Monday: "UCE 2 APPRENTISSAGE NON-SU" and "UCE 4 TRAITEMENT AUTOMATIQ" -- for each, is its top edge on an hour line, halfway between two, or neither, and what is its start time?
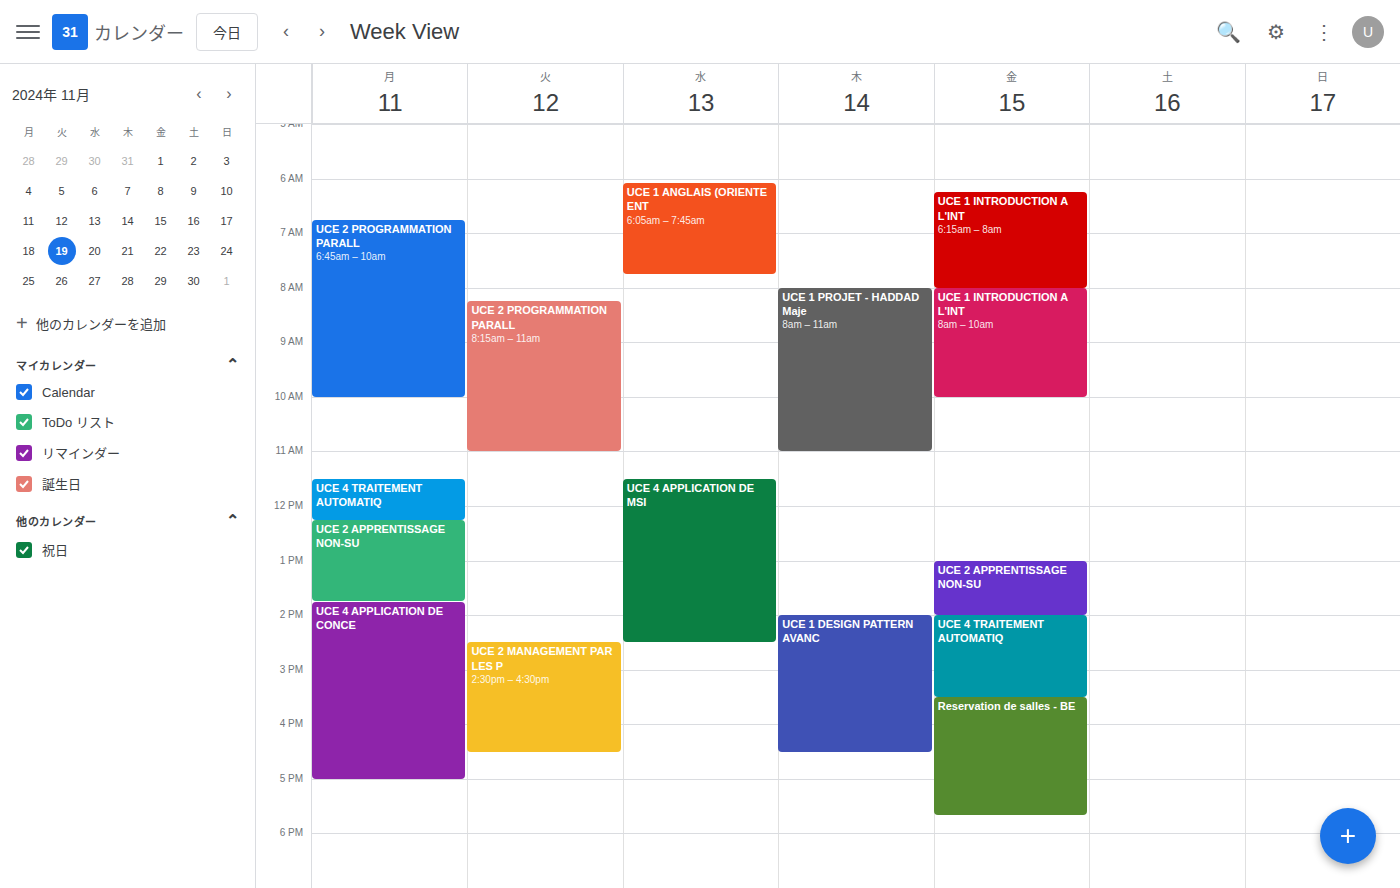
"UCE 2 APPRENTISSAGE NON-SU": 12:15 PM, neither: a quarter of the way from the 12 PM line to the 1 PM line. "UCE 4 TRAITEMENT AUTOMATIQ": 11:30 AM, halfway between the 11 AM and 12 PM lines.